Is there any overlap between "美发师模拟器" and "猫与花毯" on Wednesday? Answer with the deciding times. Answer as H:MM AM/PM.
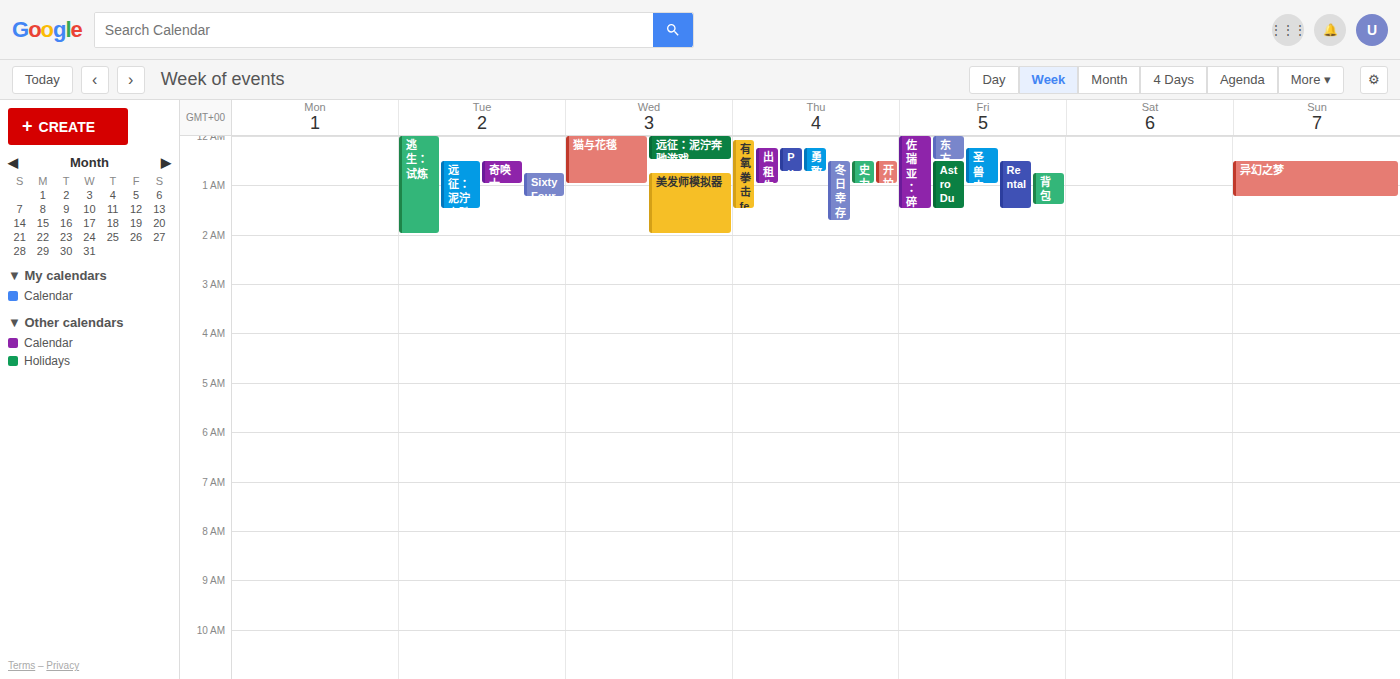
"美发师模拟器" starts at 12:45 AM, before "猫与花毯" ends at 1:00 AM -- they overlap.